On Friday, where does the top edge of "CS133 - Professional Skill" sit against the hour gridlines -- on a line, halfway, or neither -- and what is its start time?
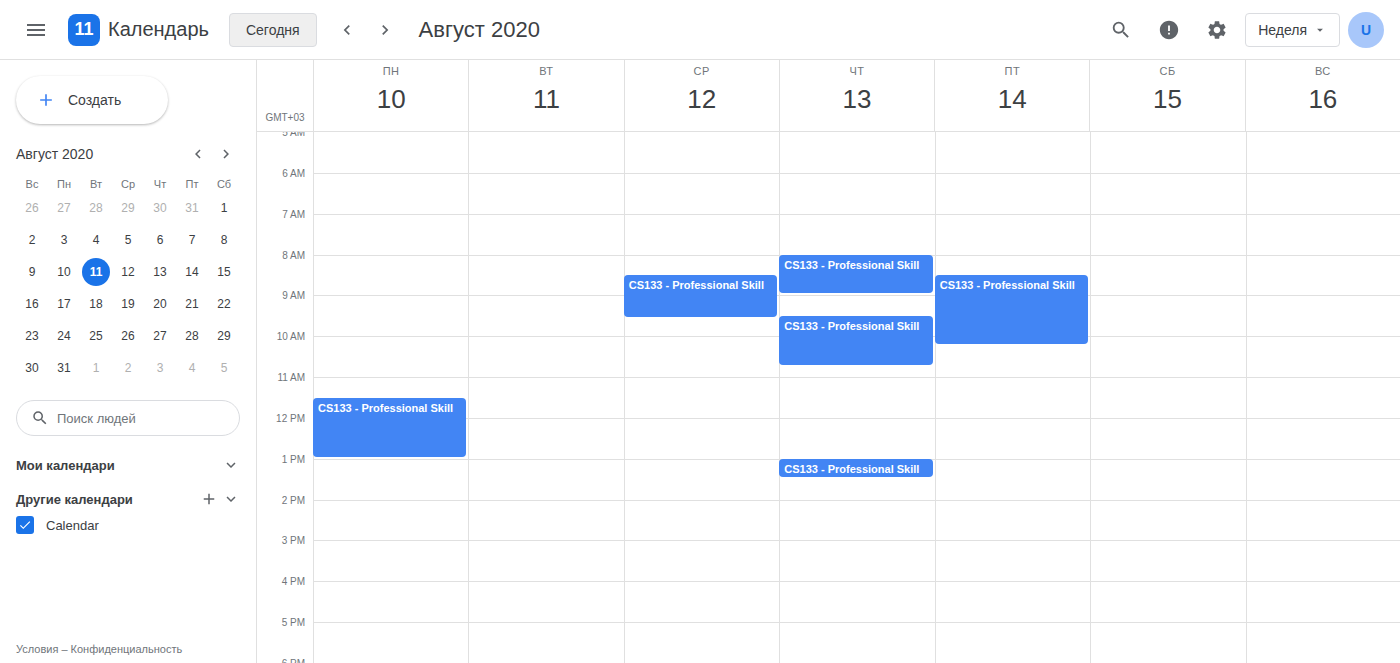
8:30 AM -- halfway between the 8 AM and 9 AM lines.